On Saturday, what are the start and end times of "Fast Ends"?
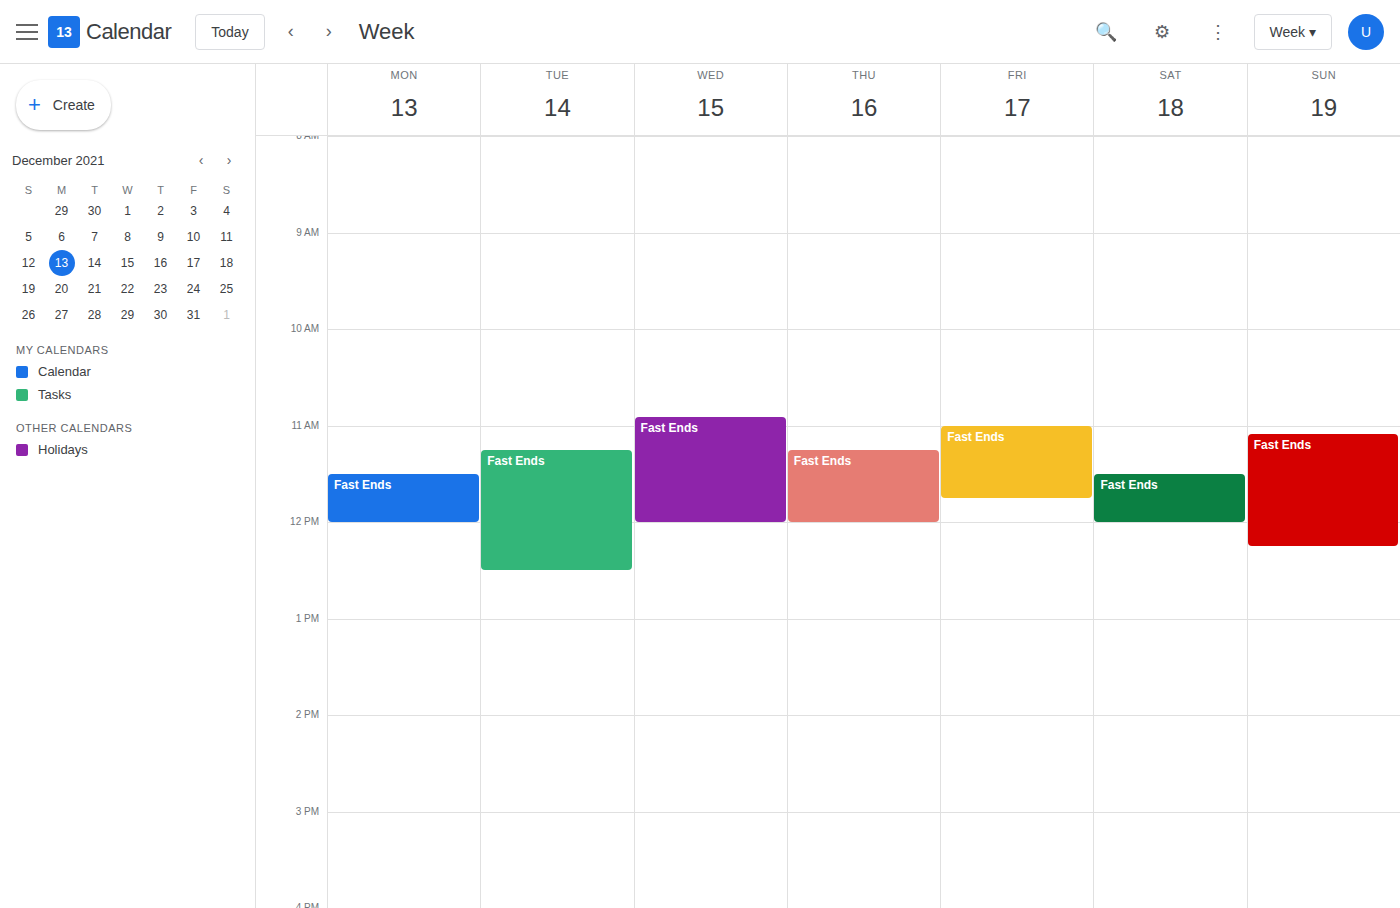
11:30 AM to 12:00 PM